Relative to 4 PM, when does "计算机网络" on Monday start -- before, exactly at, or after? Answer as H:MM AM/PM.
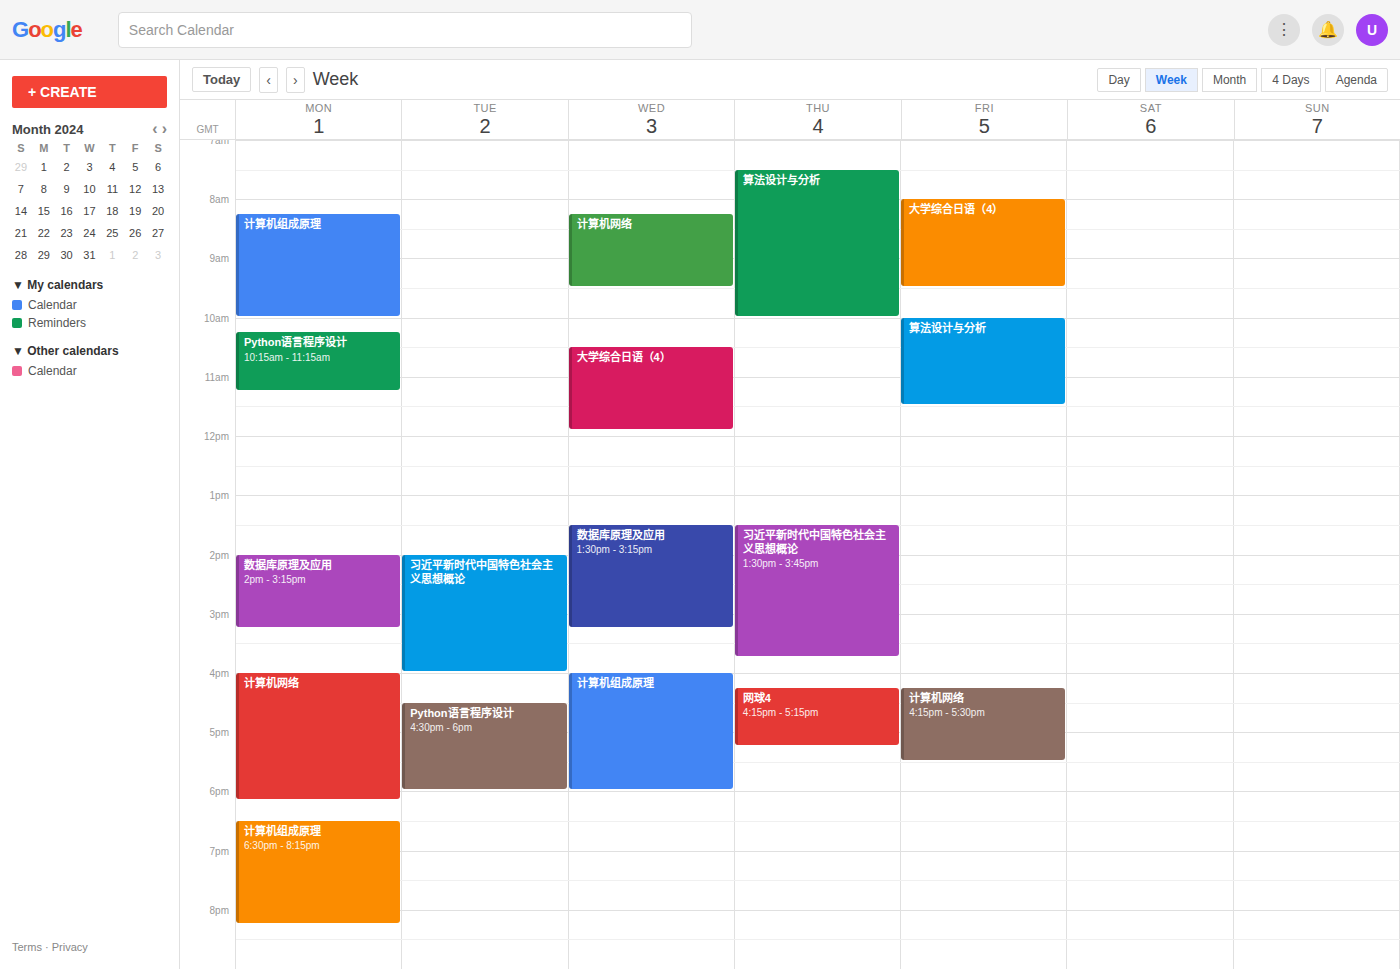
4:00 PM -- exactly at 4 PM, on the 4 PM line.